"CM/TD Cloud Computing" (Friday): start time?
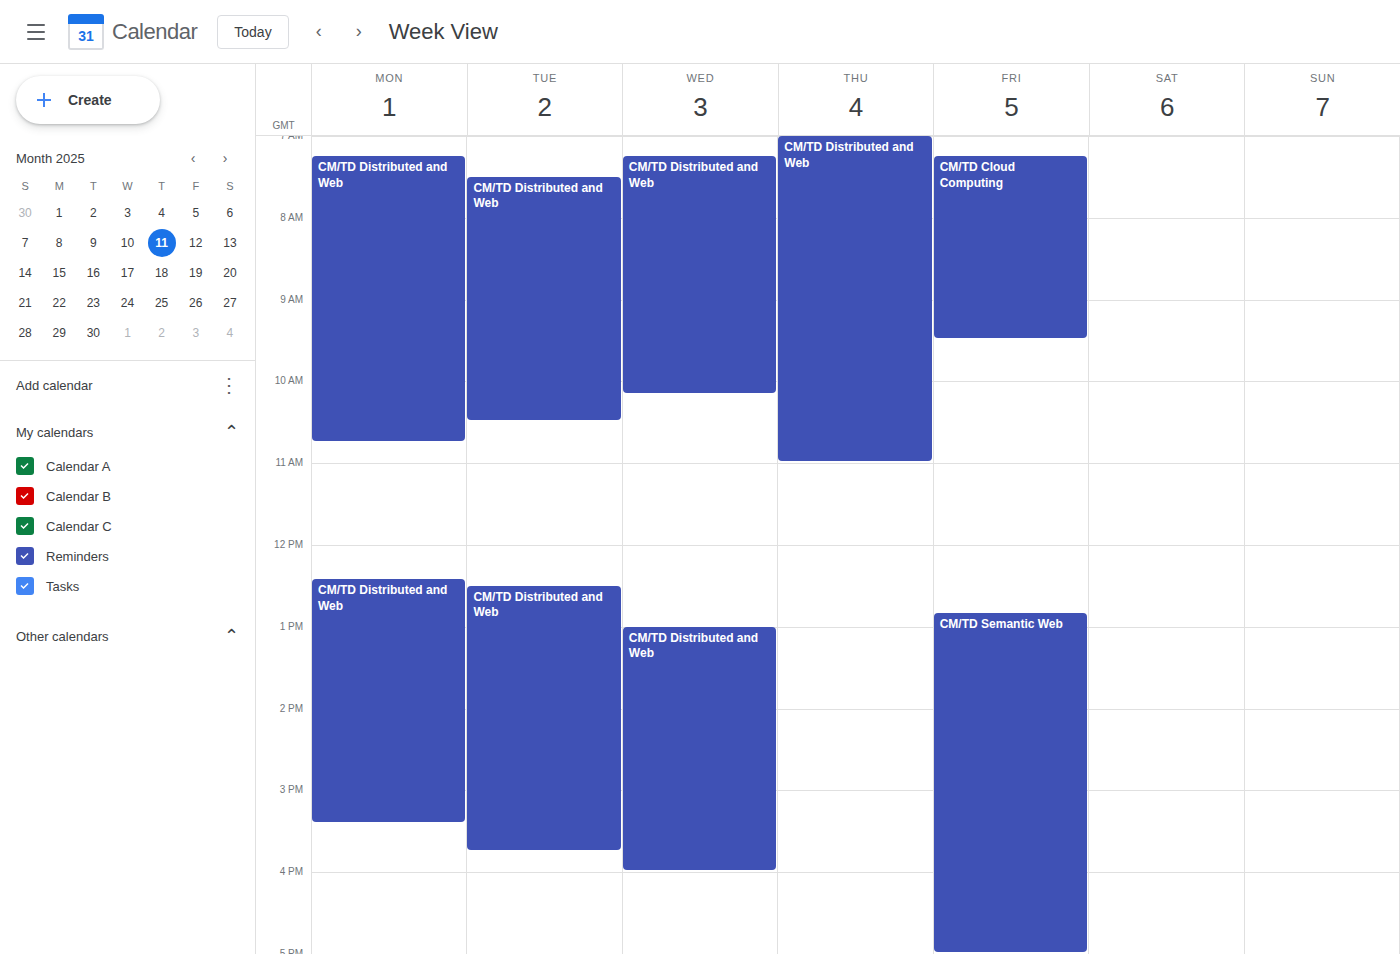
7:15 AM